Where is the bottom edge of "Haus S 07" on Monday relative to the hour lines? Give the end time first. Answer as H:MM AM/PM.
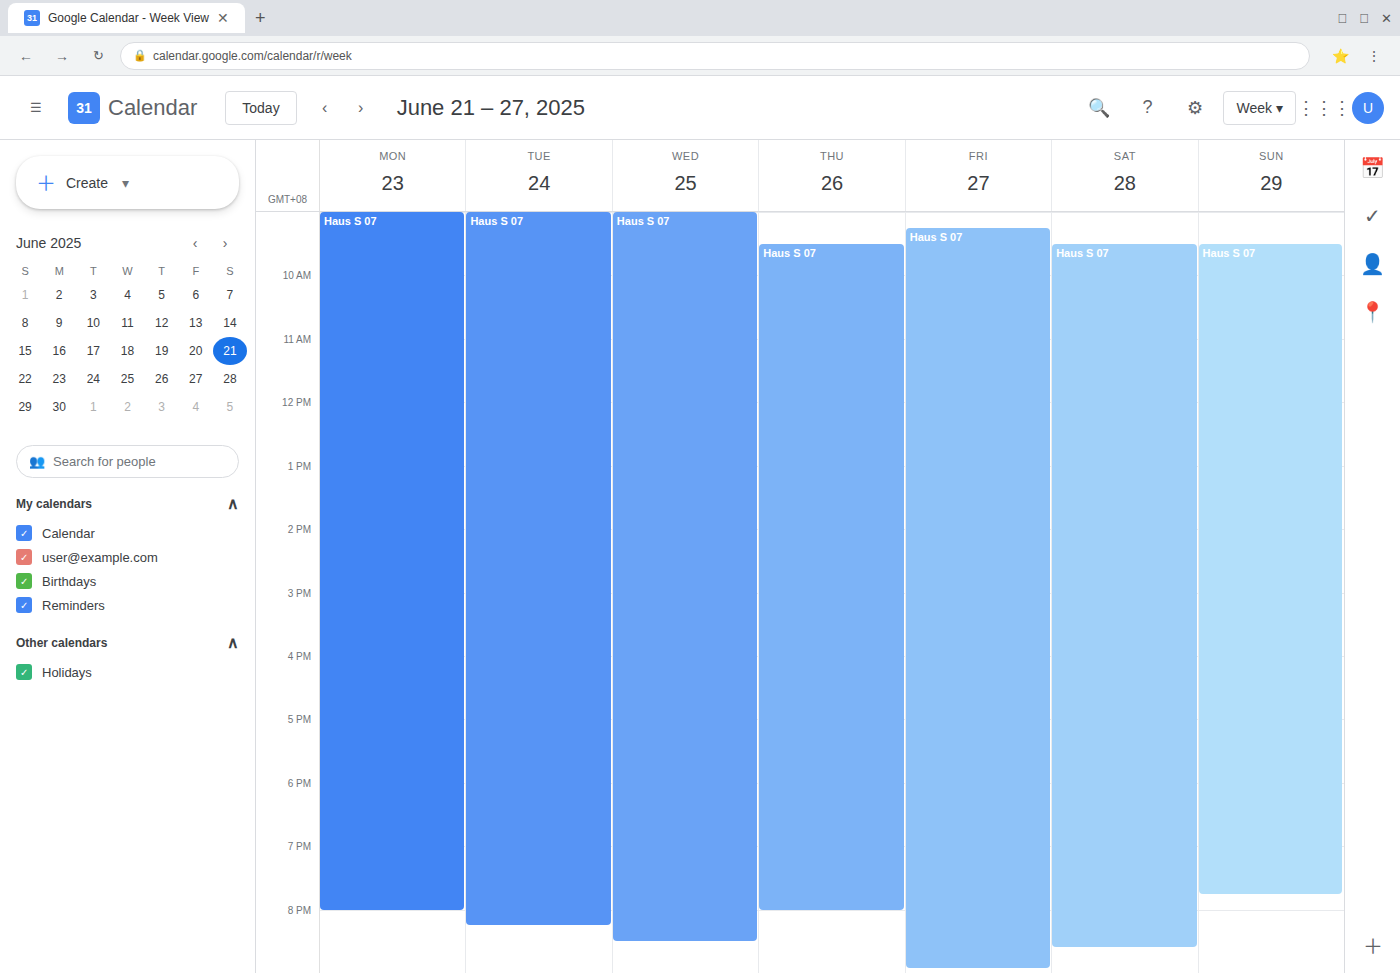
8:00 PM -- exactly on the 8 PM line.